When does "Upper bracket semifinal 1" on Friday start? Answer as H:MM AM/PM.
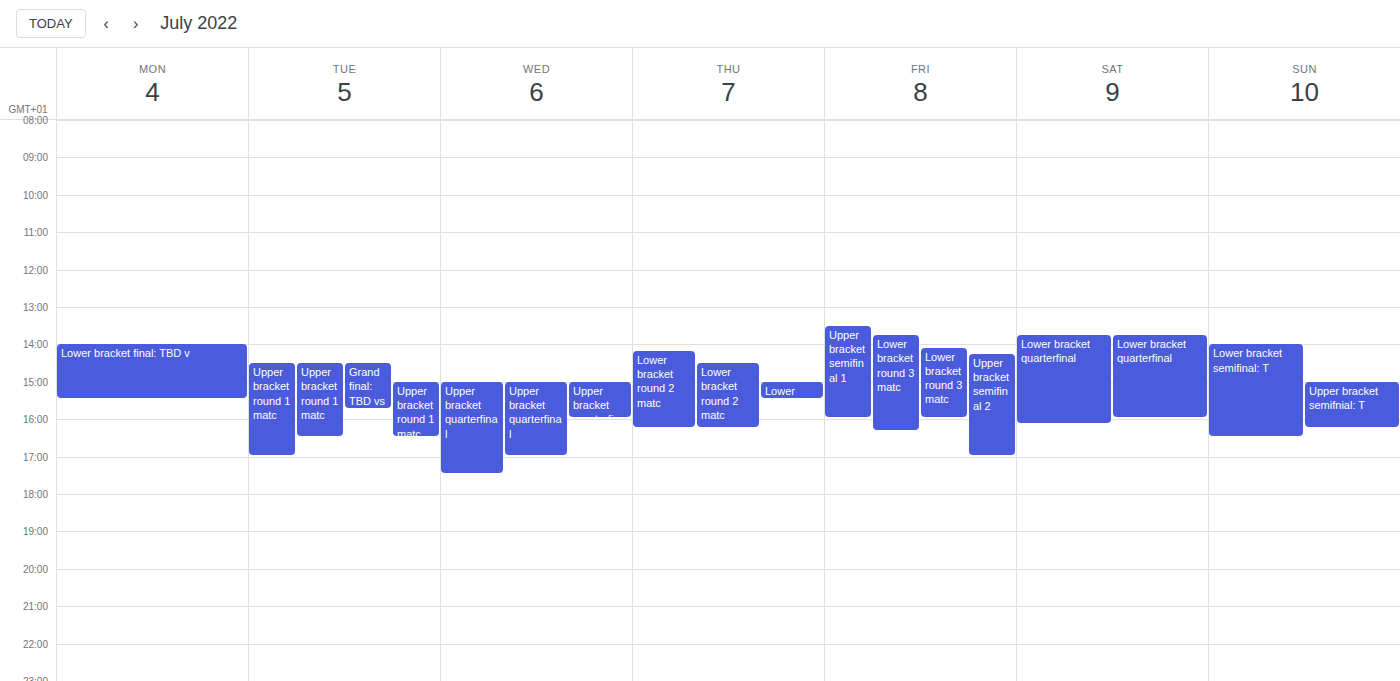
1:30 PM